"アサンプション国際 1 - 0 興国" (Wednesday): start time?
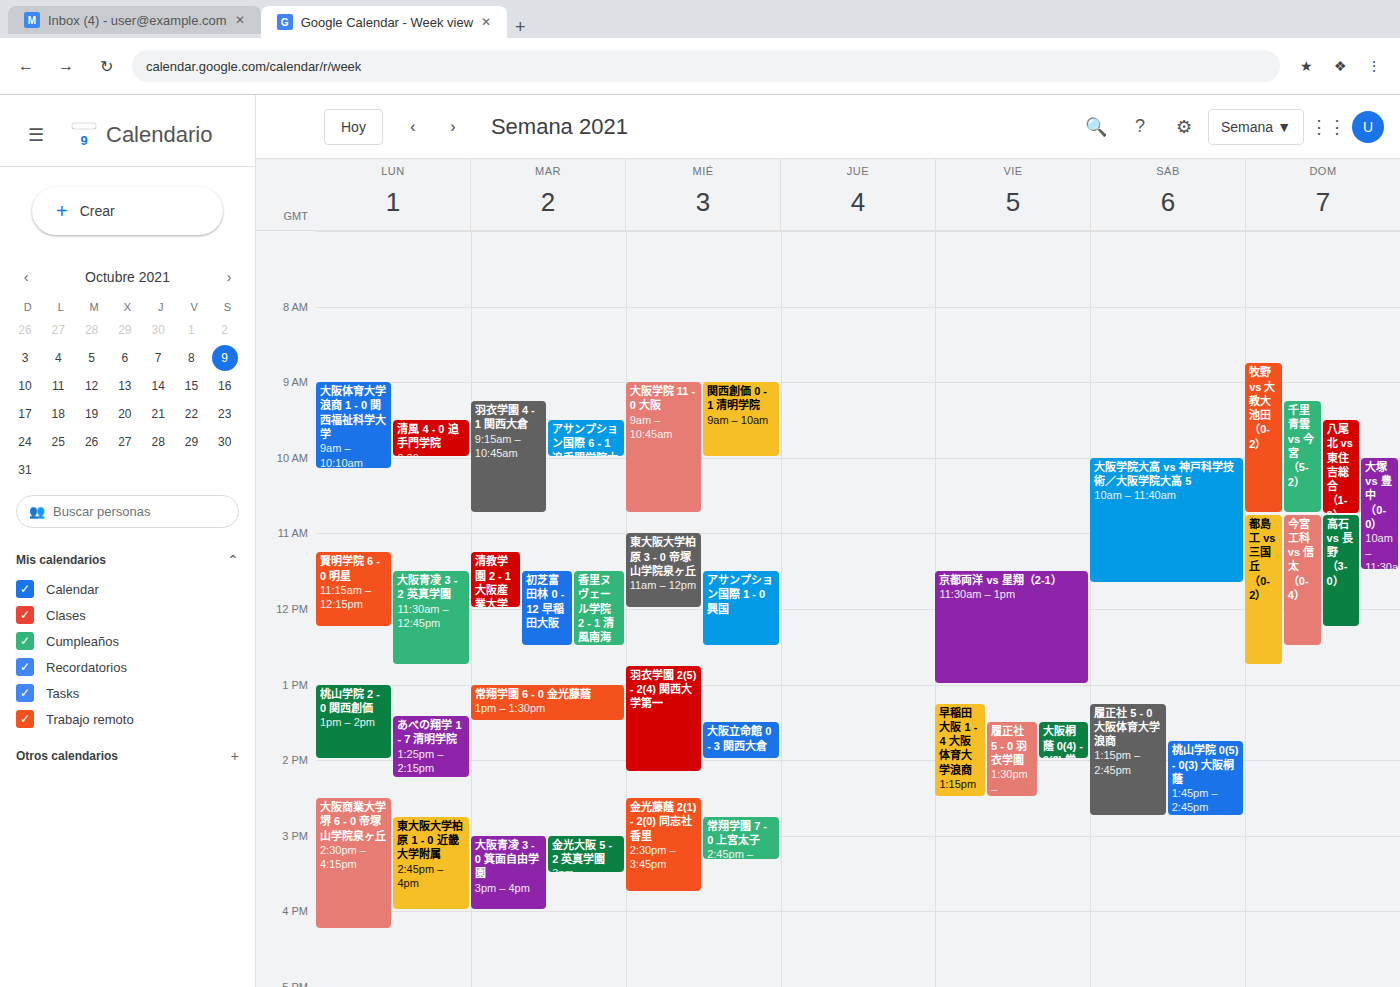
11:30